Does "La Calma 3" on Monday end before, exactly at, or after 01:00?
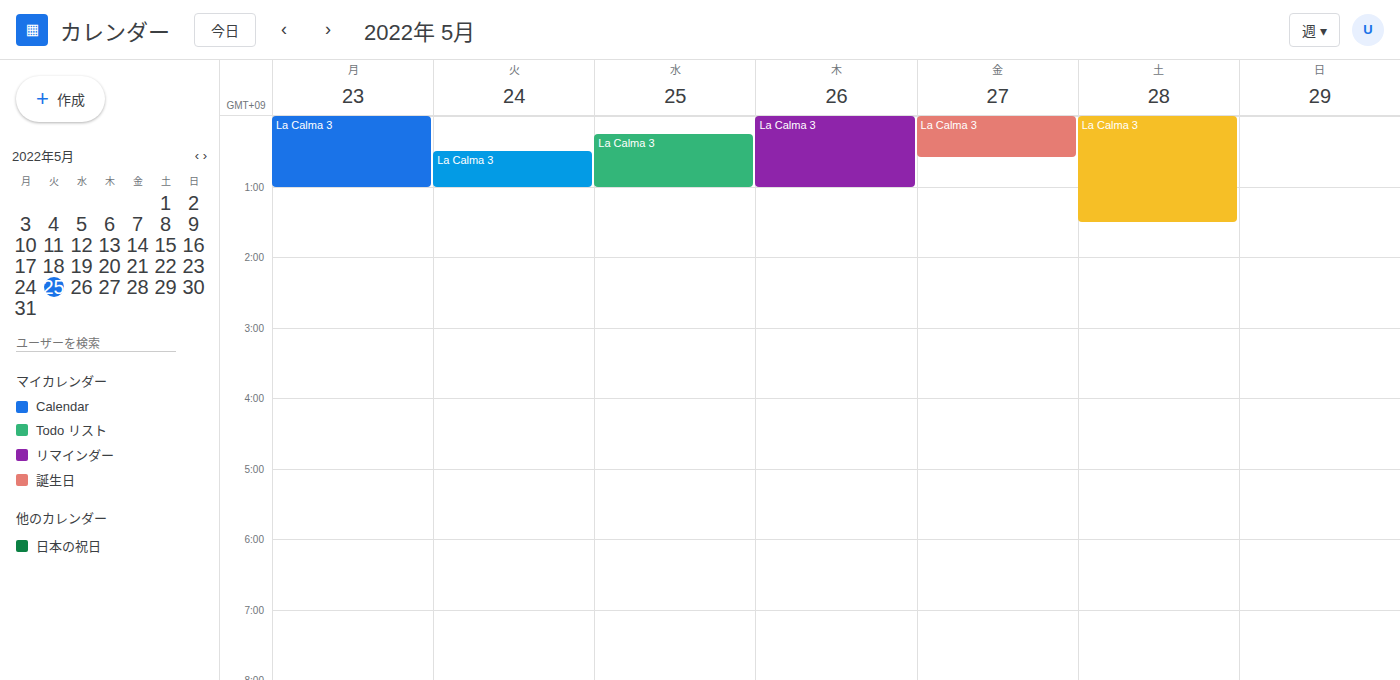
01:00 -- exactly at 01:00, on the 01:00 line.